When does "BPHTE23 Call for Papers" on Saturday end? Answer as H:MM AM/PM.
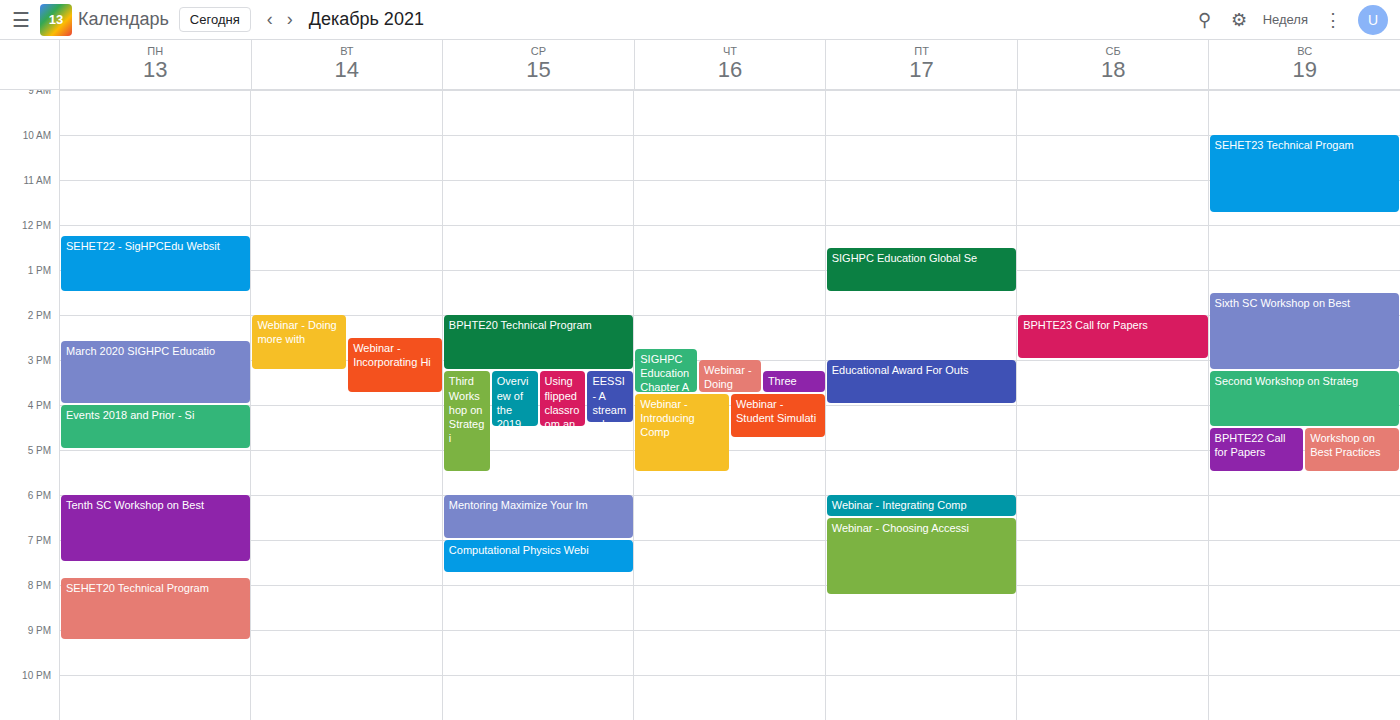
3:00 PM